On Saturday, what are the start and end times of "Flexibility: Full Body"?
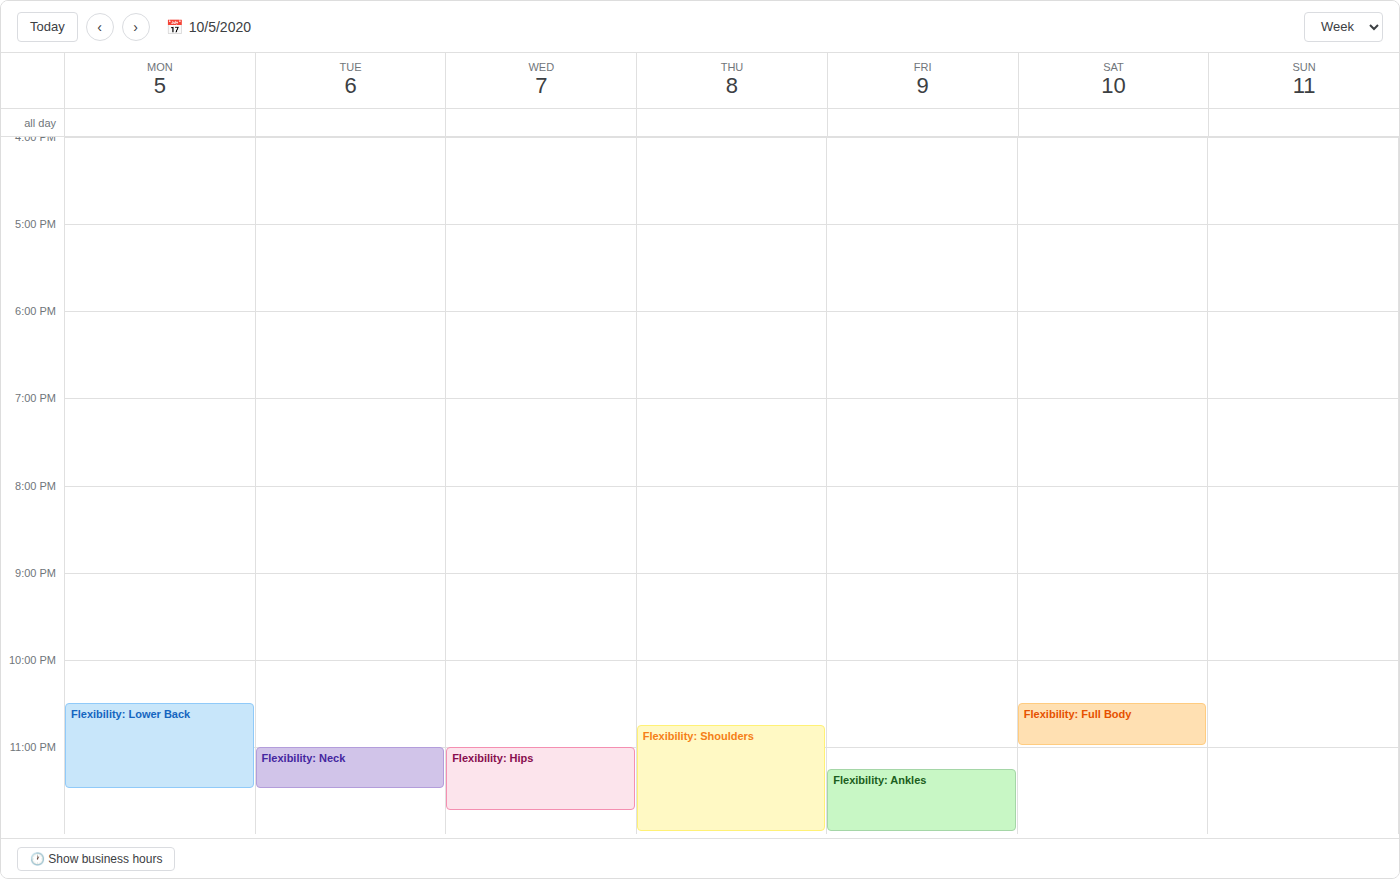
10:30 PM to 11:00 PM